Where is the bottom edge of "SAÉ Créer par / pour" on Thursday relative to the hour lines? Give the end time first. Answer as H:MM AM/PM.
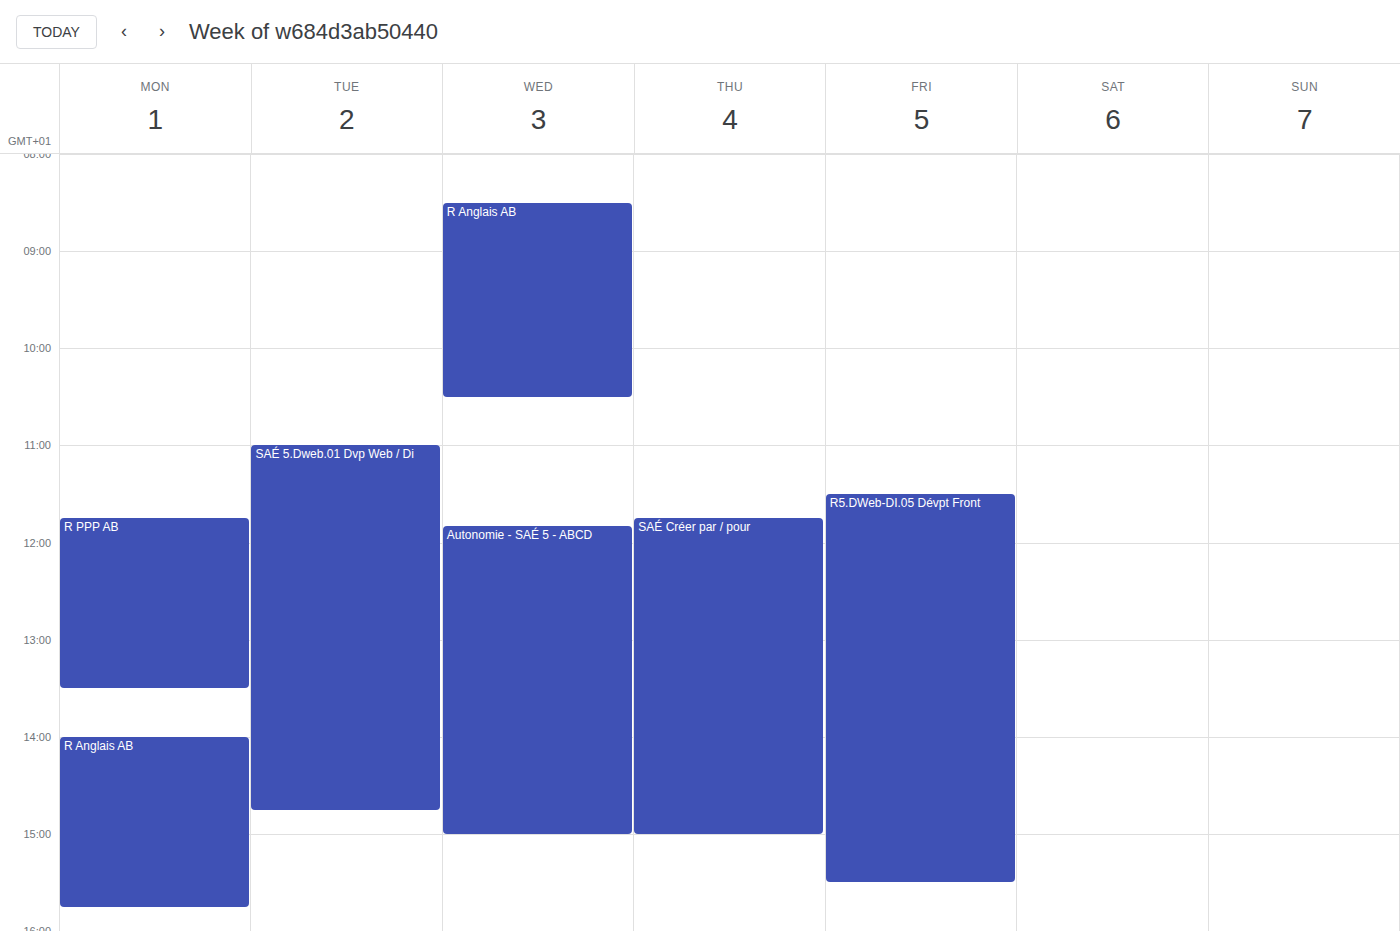
3:00 PM -- exactly on the 3 PM line.